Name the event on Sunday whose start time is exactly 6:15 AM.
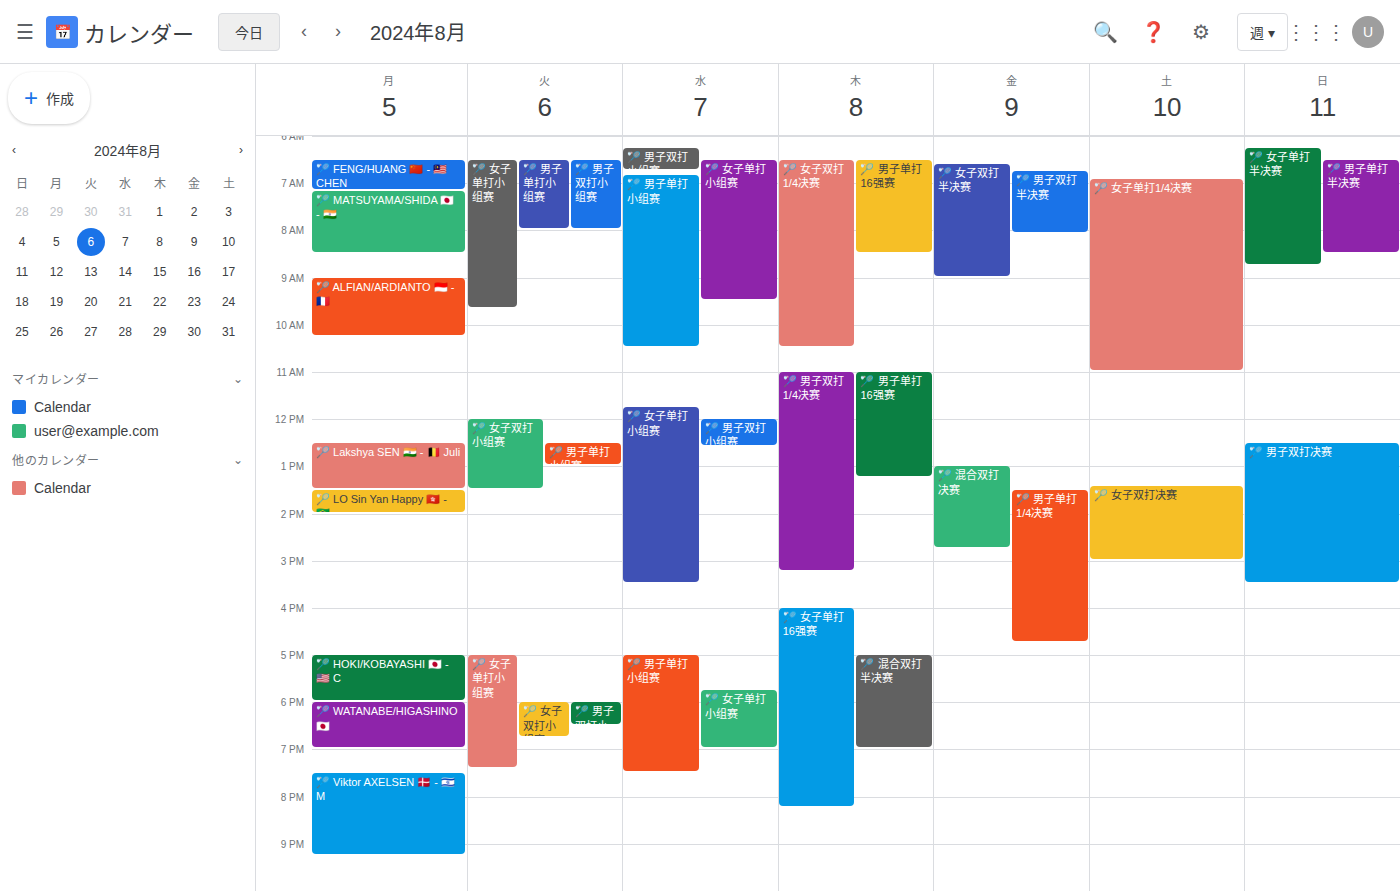
"🏸 女子单打半决赛"